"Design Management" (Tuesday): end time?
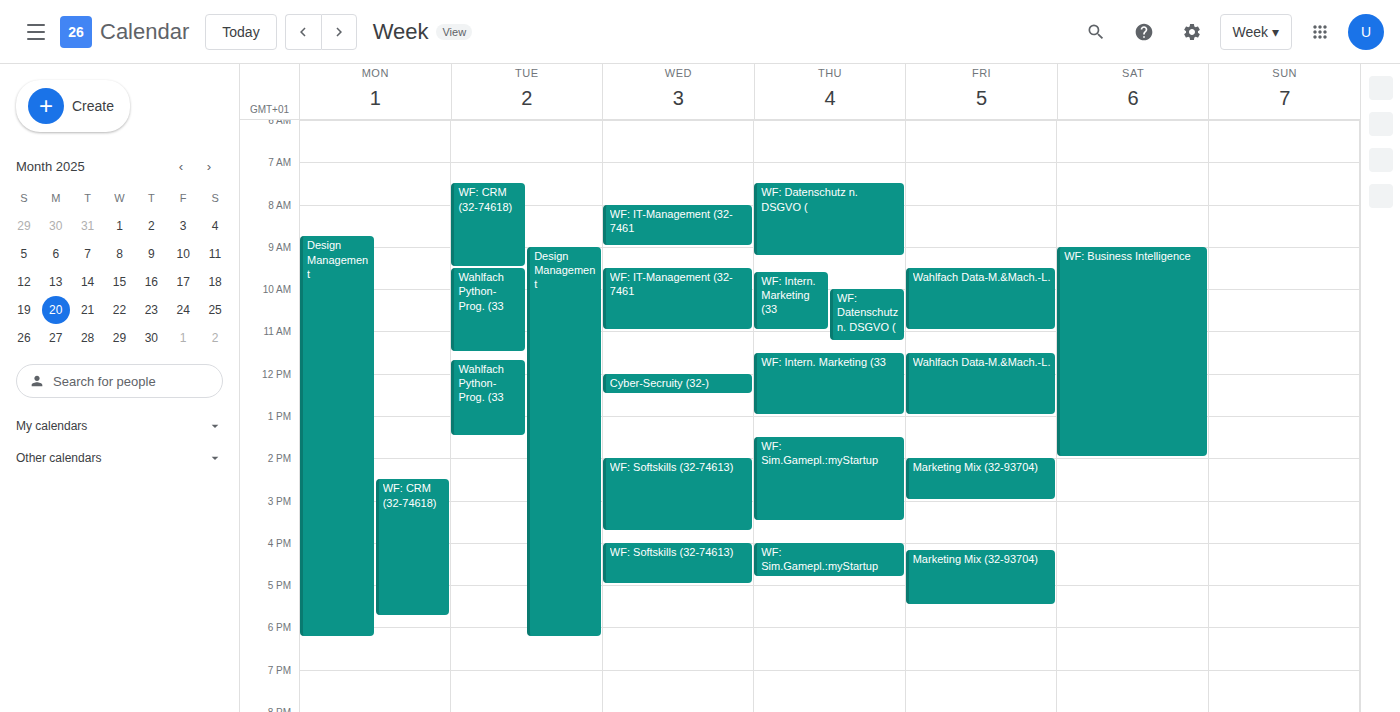
6:15 PM